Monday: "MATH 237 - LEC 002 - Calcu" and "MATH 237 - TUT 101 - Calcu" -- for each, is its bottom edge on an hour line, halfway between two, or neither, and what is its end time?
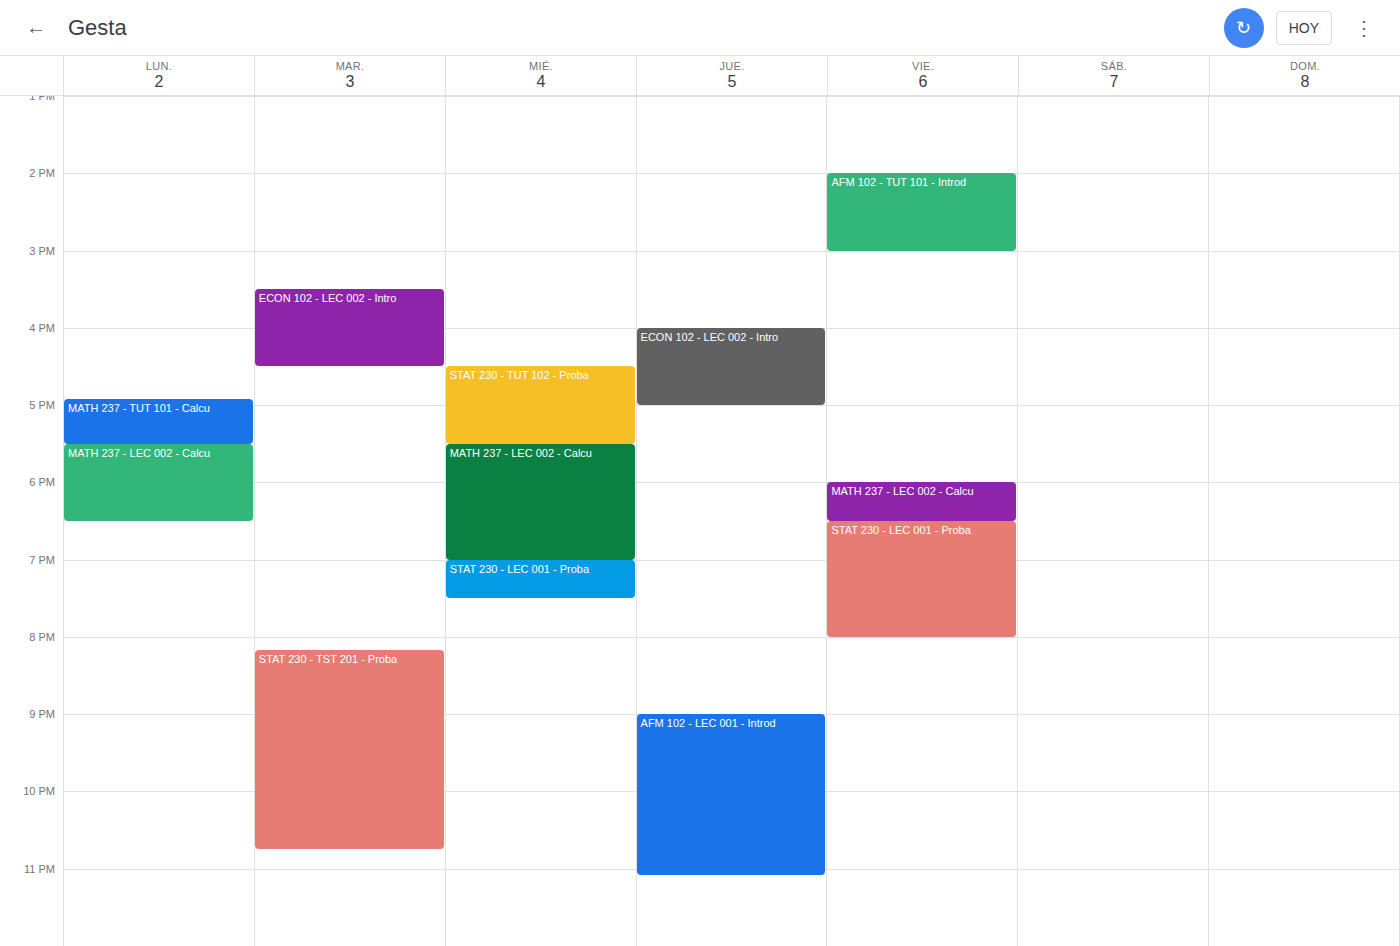
"MATH 237 - LEC 002 - Calcu": 6:30 PM, halfway between the 6 PM and 7 PM lines. "MATH 237 - TUT 101 - Calcu": 5:30 PM, halfway between the 5 PM and 6 PM lines.